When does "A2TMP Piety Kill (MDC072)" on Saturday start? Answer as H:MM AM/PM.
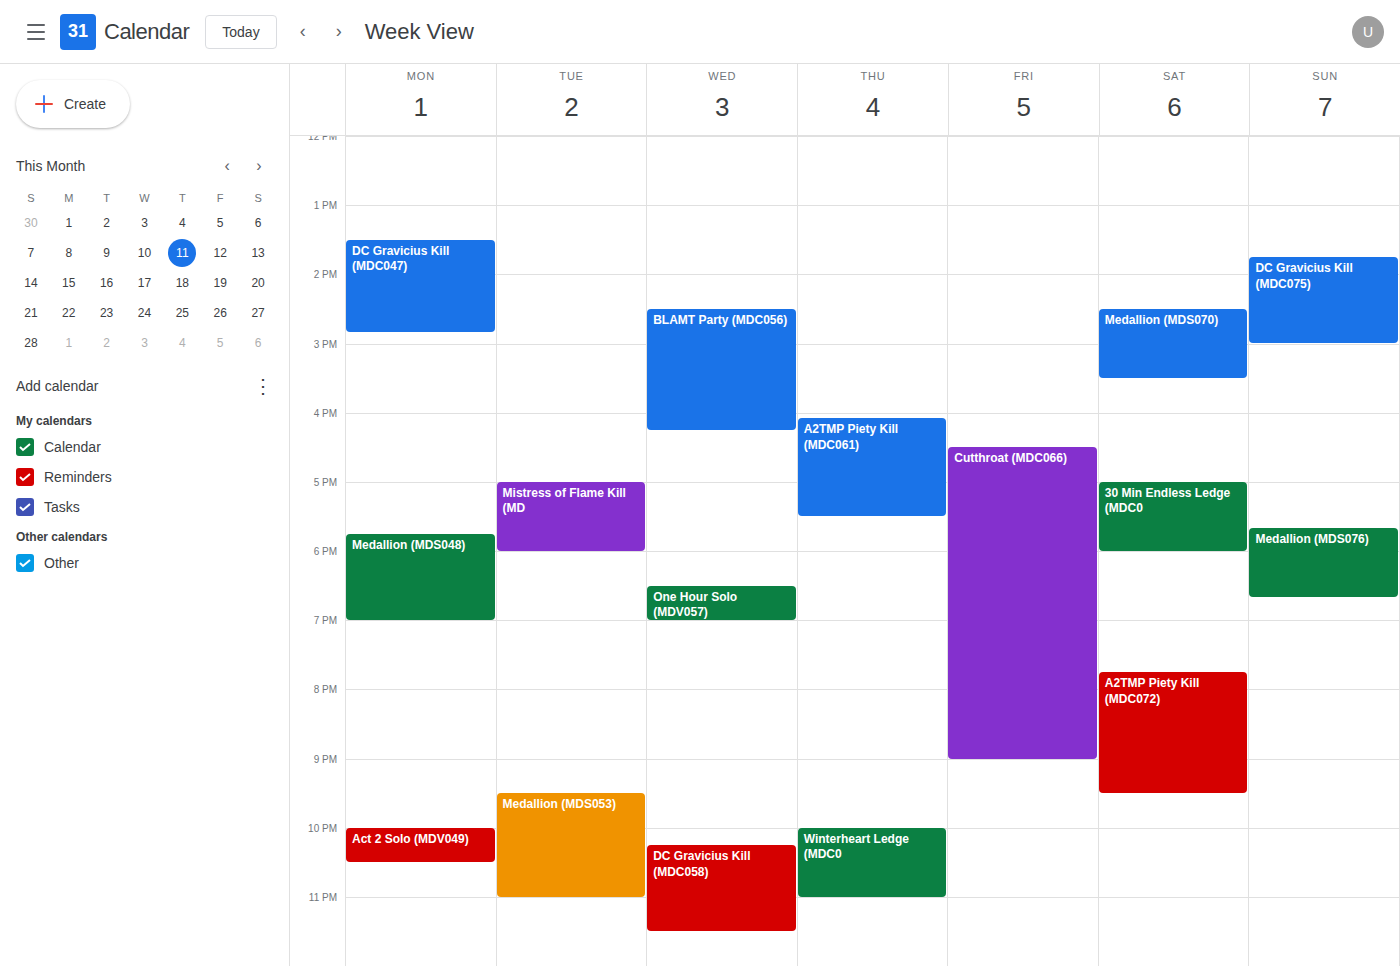
7:45 PM